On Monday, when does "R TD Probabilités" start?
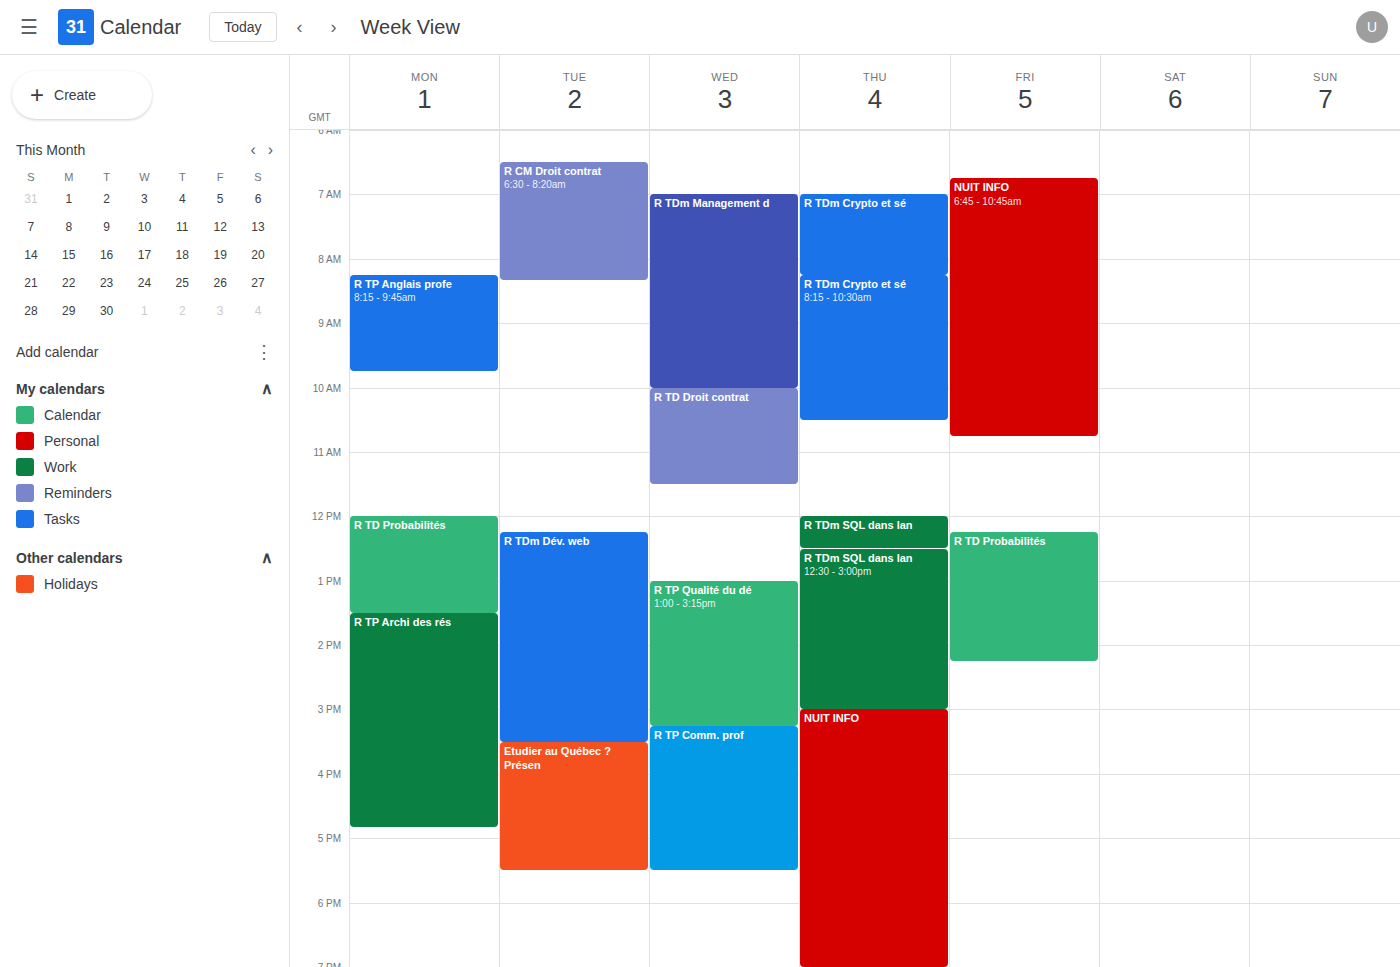
12:00 PM